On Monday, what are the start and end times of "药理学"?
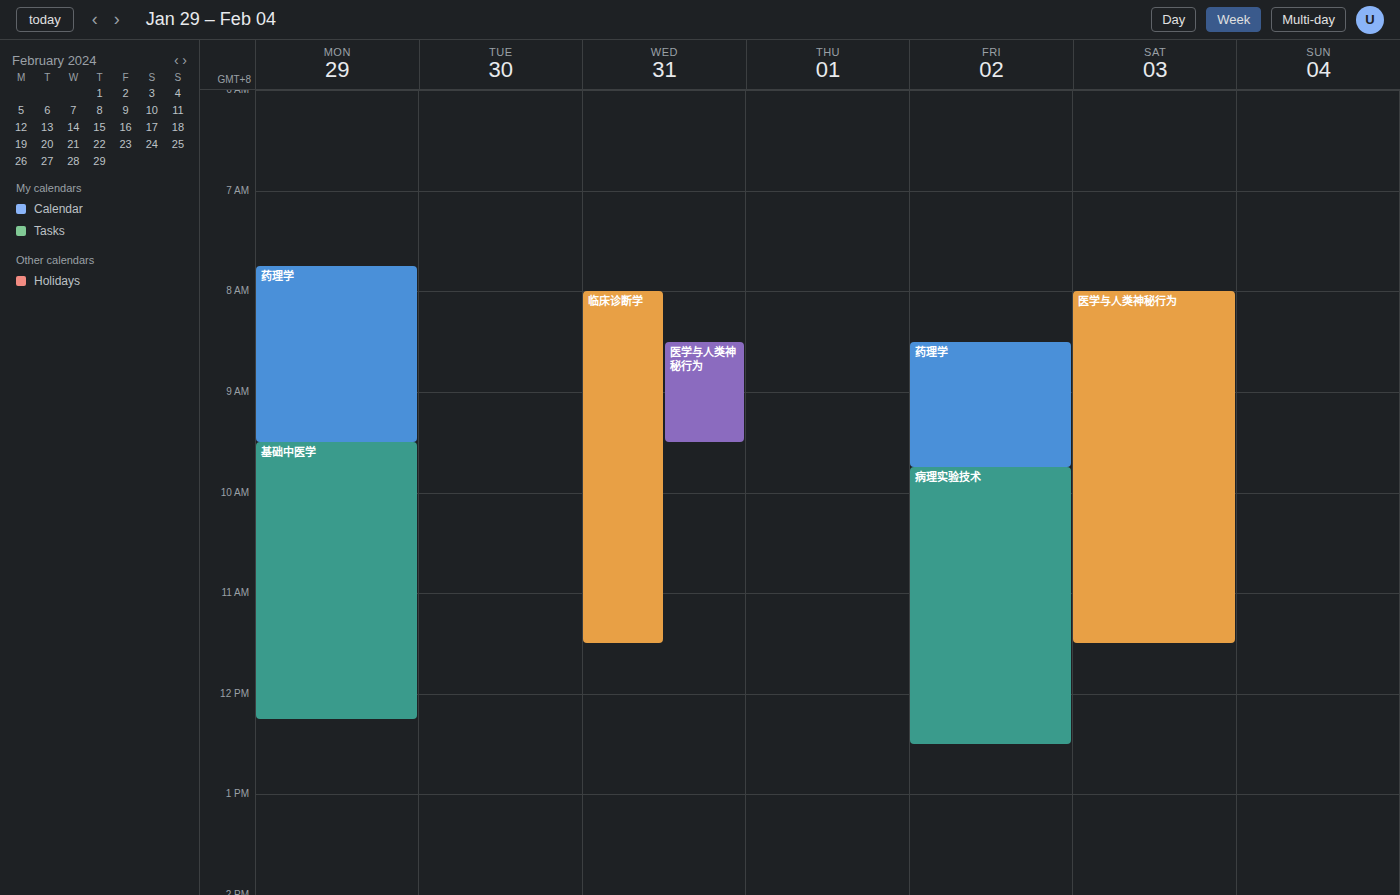
7:45 AM to 9:30 AM